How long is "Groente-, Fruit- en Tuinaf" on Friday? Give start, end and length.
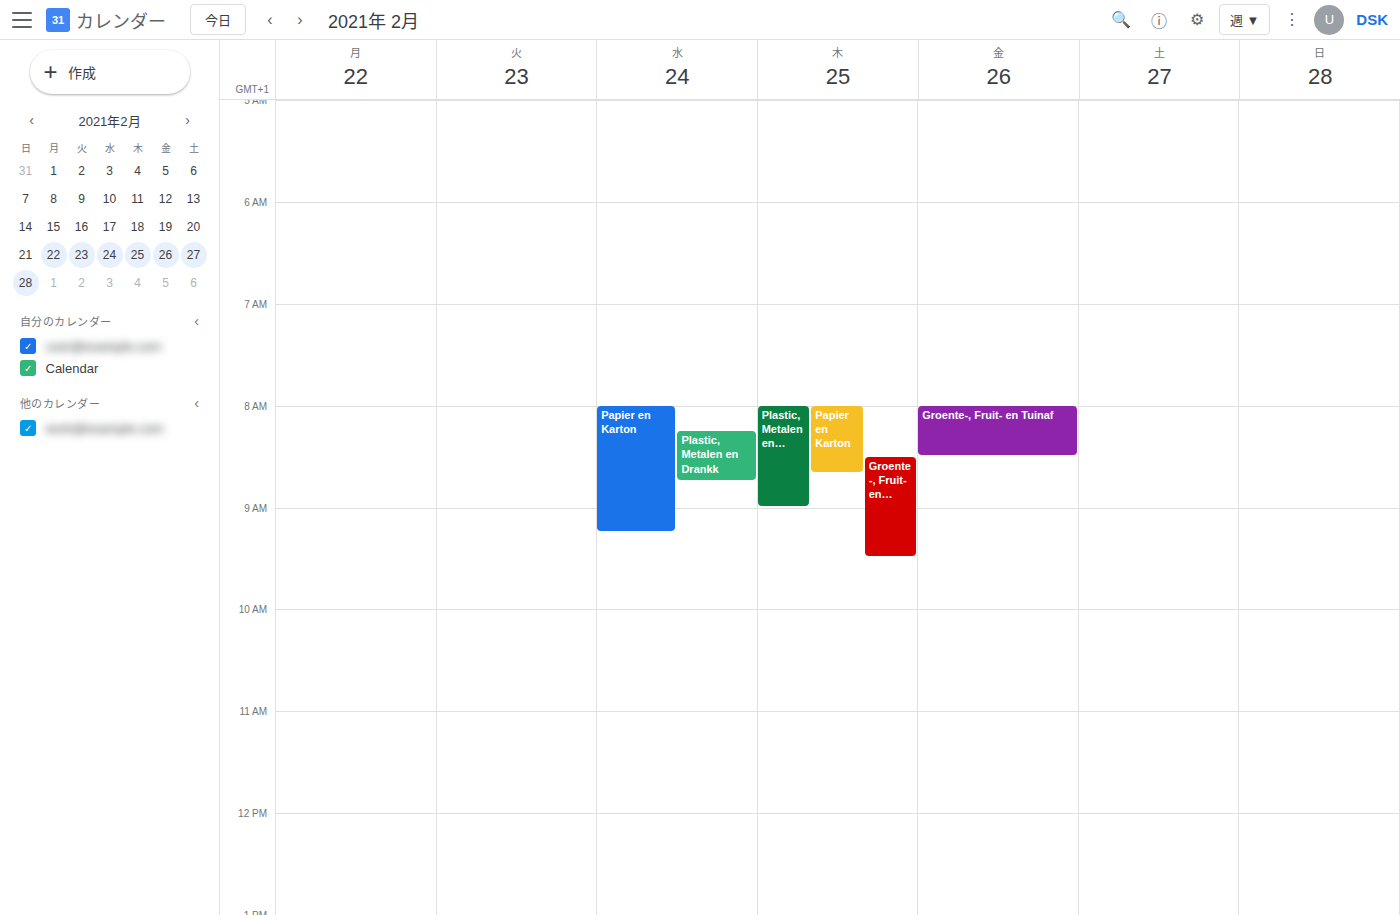
8:00 AM to 8:30 AM, 30 minutes